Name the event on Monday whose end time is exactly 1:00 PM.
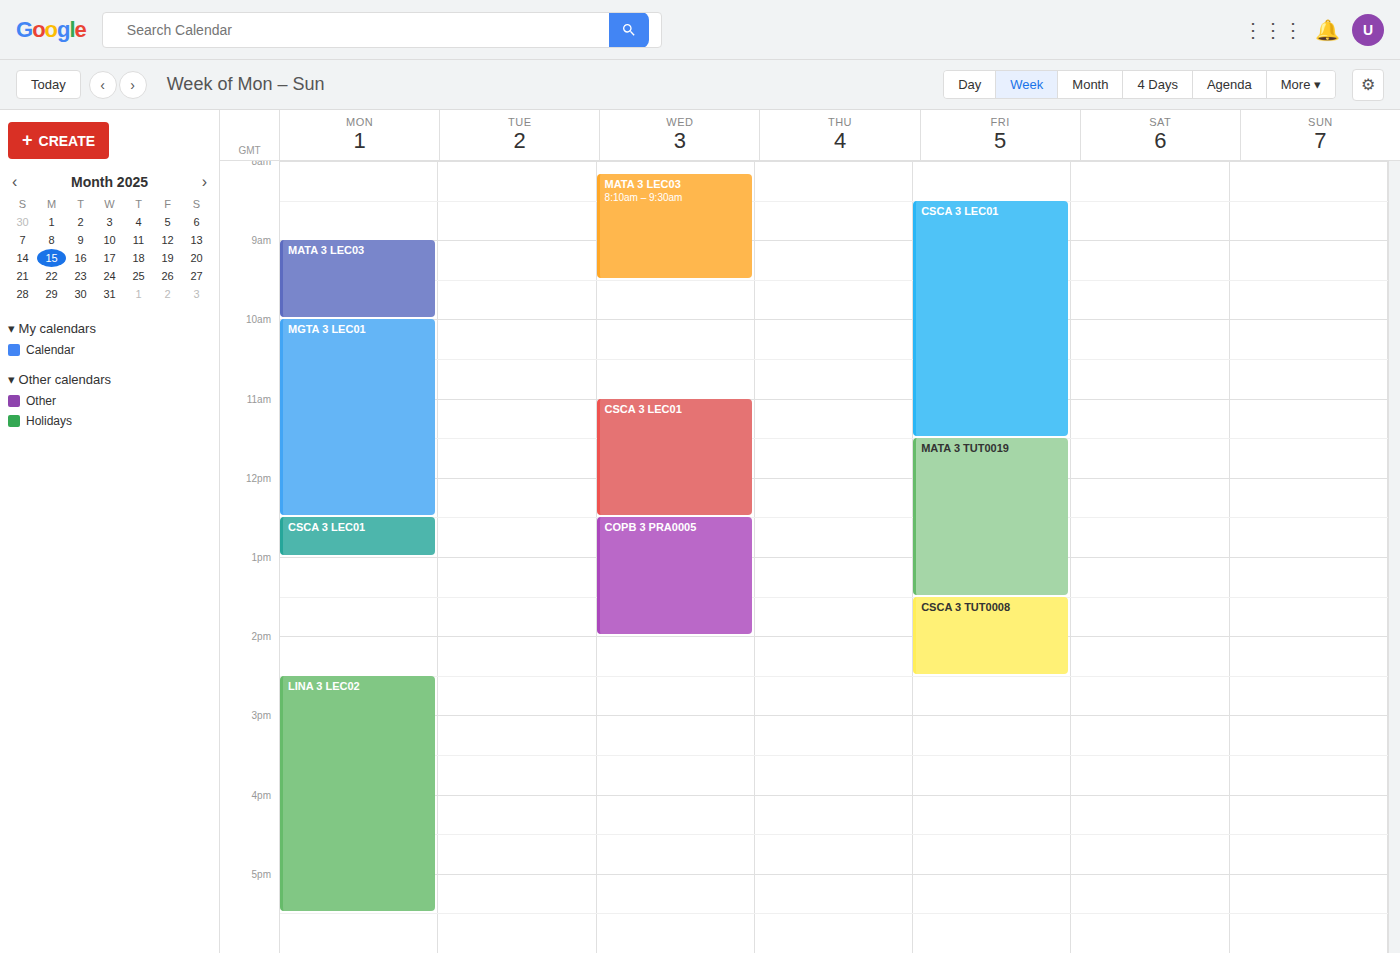
"CSCA 3 LEC01"